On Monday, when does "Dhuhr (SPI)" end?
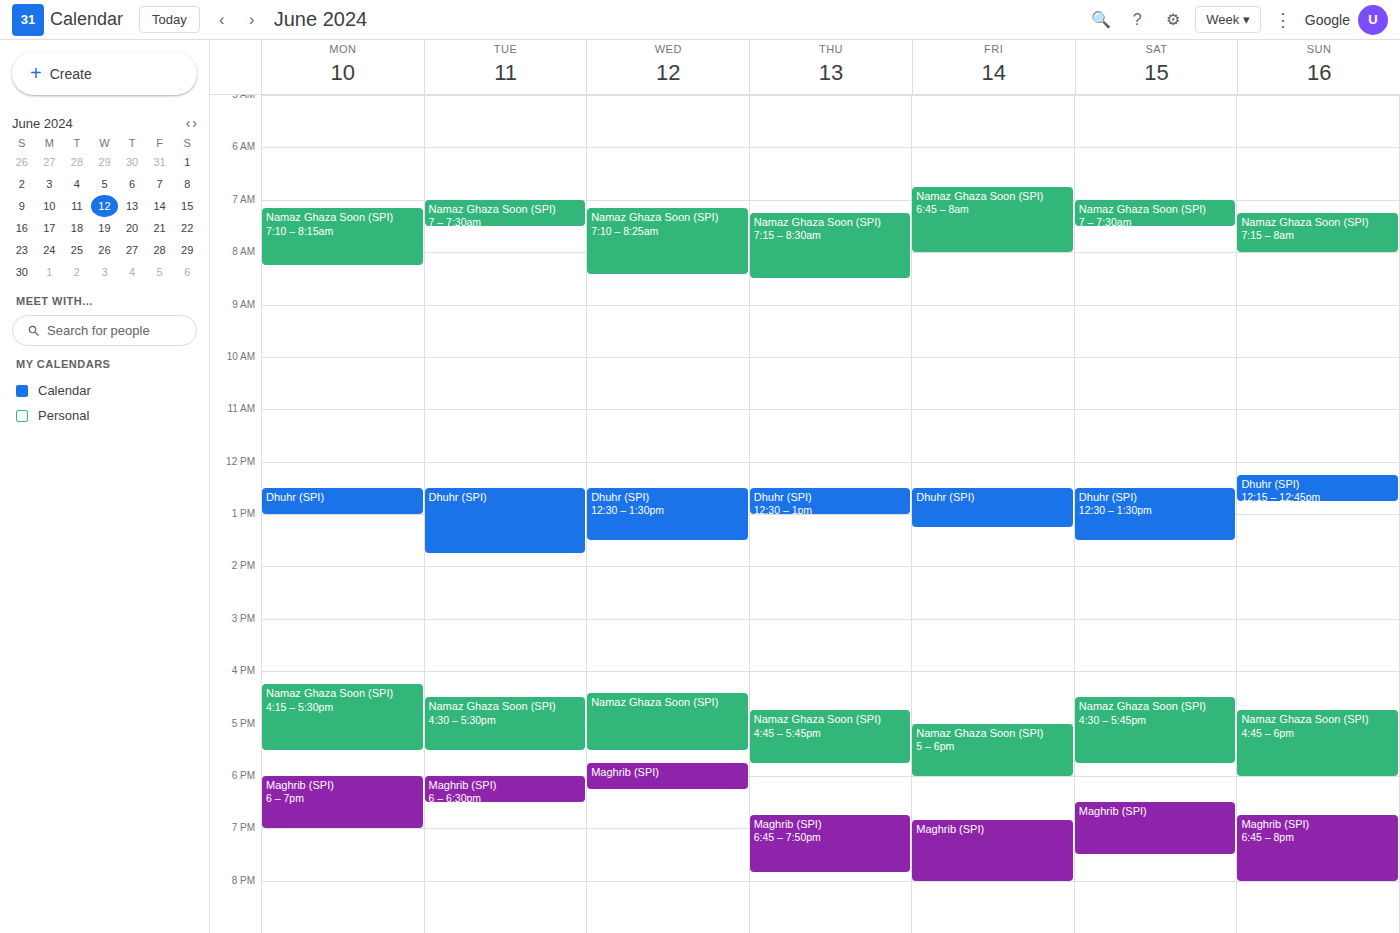
1:00 PM